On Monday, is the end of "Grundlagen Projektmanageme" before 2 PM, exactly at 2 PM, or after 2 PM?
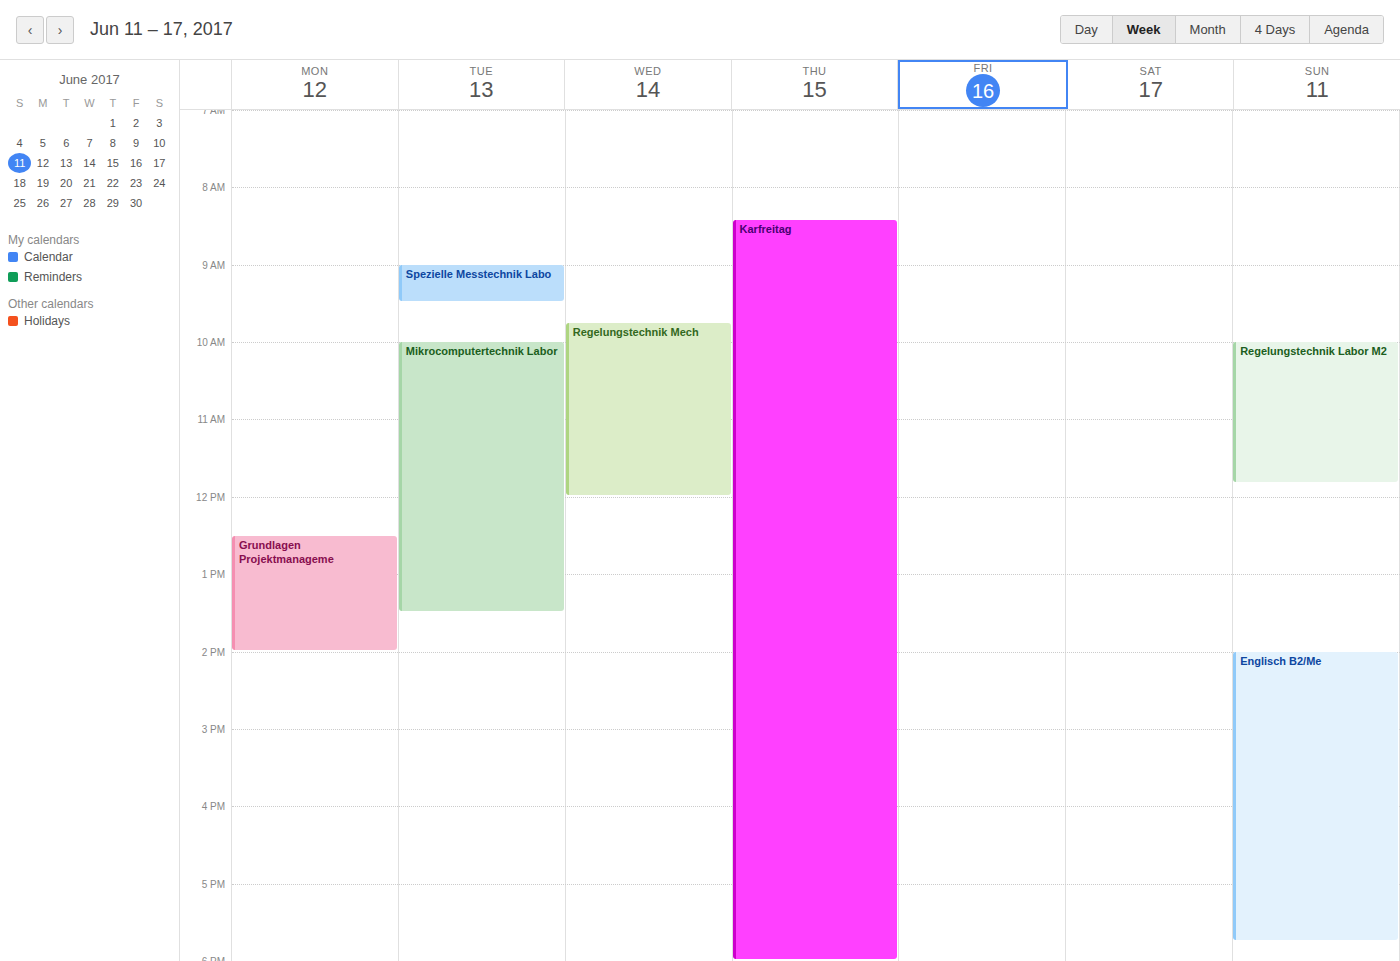
2:00 PM -- exactly at 2 PM, on the 2 PM line.